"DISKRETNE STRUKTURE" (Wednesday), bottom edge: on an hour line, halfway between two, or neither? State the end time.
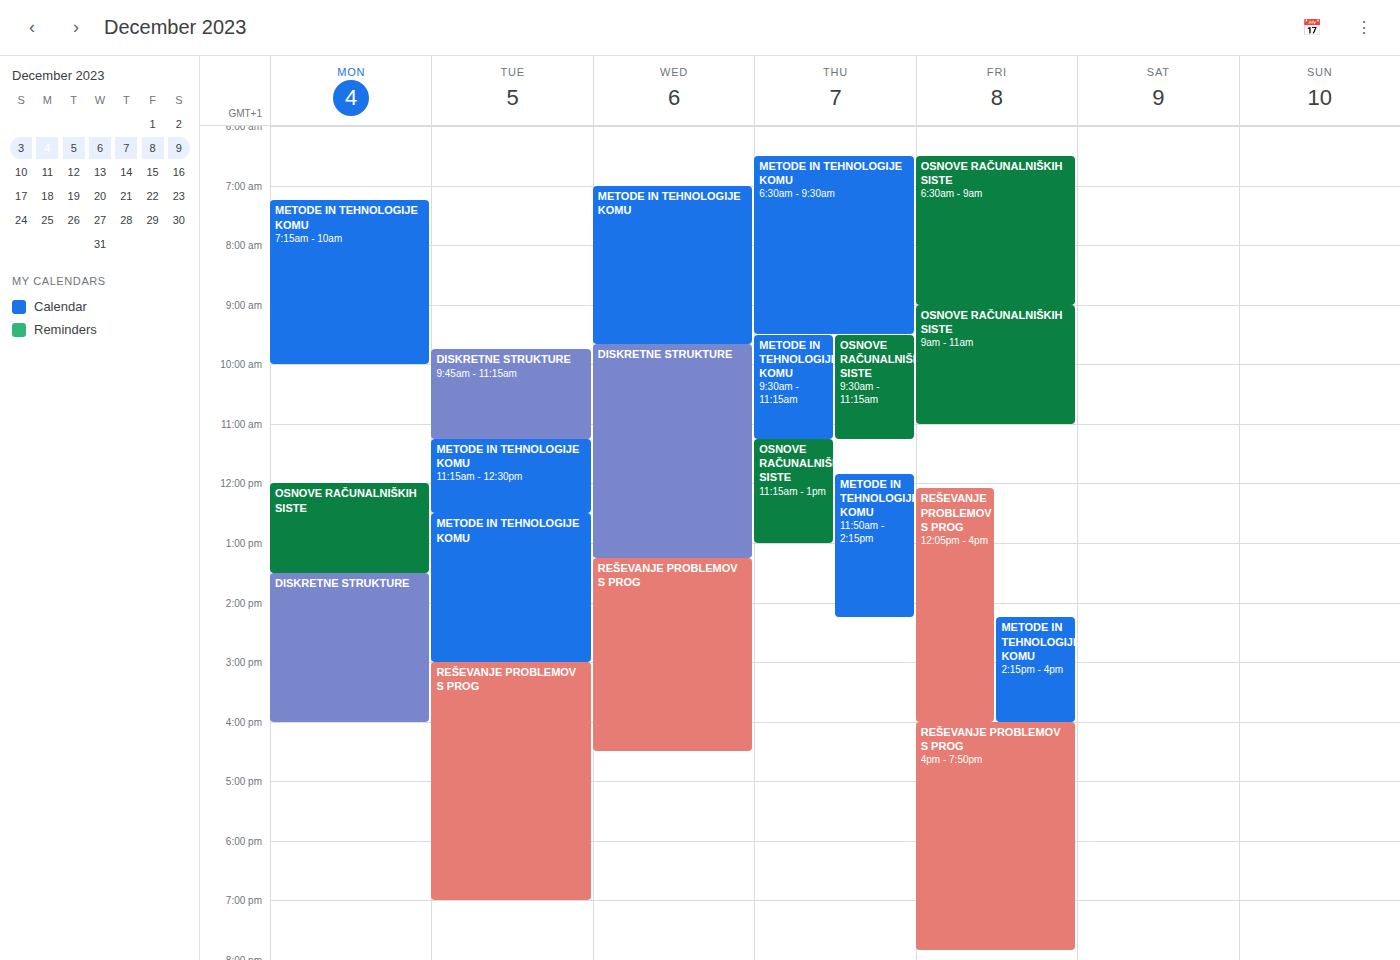
1:15 PM -- neither: a quarter of the way from the 1 PM line to the 2 PM line.